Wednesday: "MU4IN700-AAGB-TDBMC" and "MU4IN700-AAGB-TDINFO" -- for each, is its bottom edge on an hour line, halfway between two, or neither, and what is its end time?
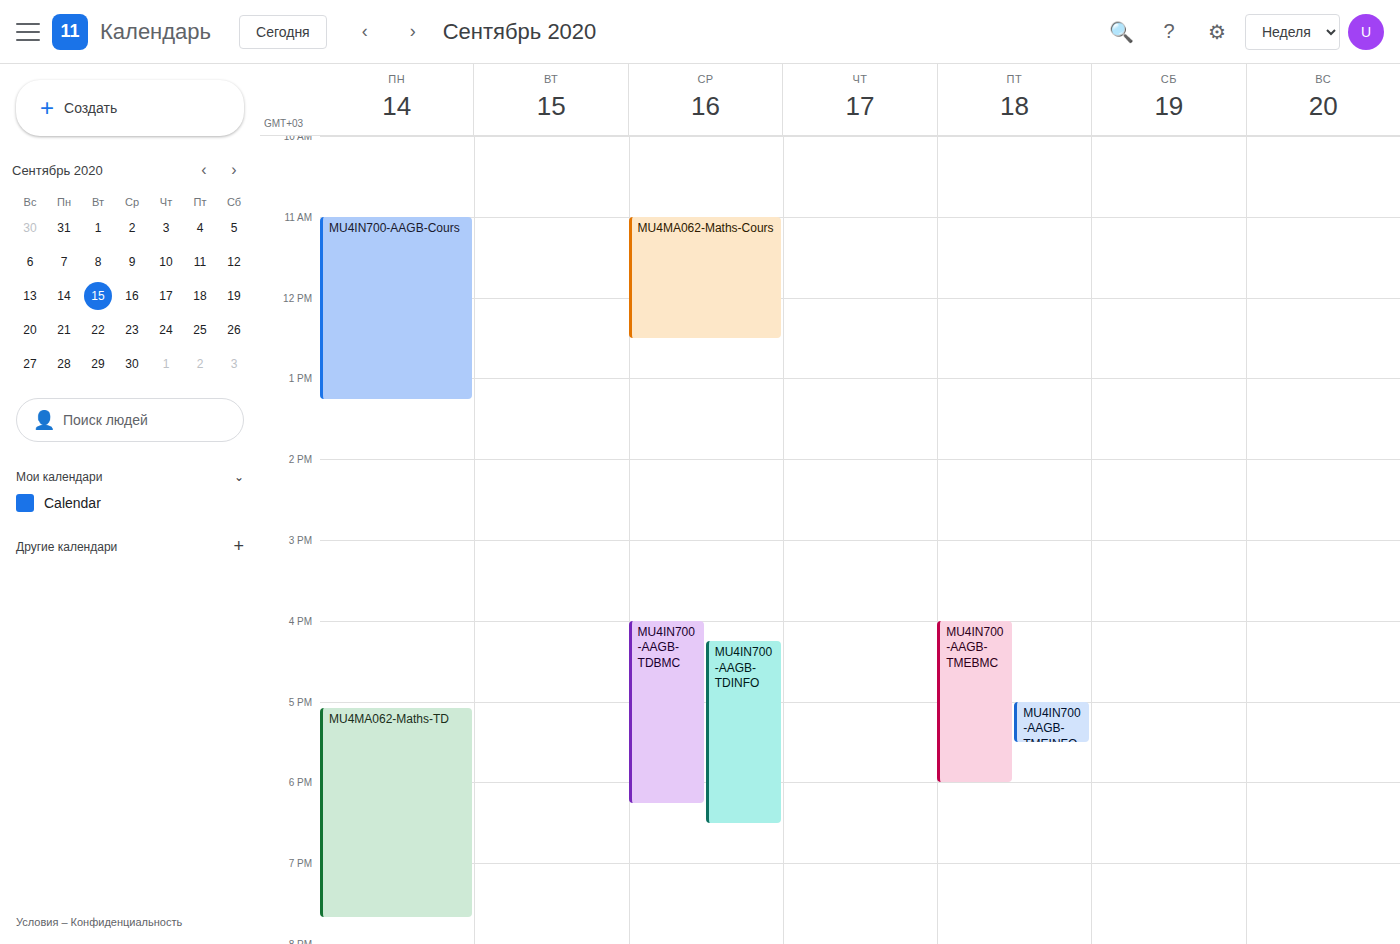
"MU4IN700-AAGB-TDBMC": 6:15 PM, neither: a quarter of the way from the 6 PM line to the 7 PM line. "MU4IN700-AAGB-TDINFO": 6:30 PM, halfway between the 6 PM and 7 PM lines.